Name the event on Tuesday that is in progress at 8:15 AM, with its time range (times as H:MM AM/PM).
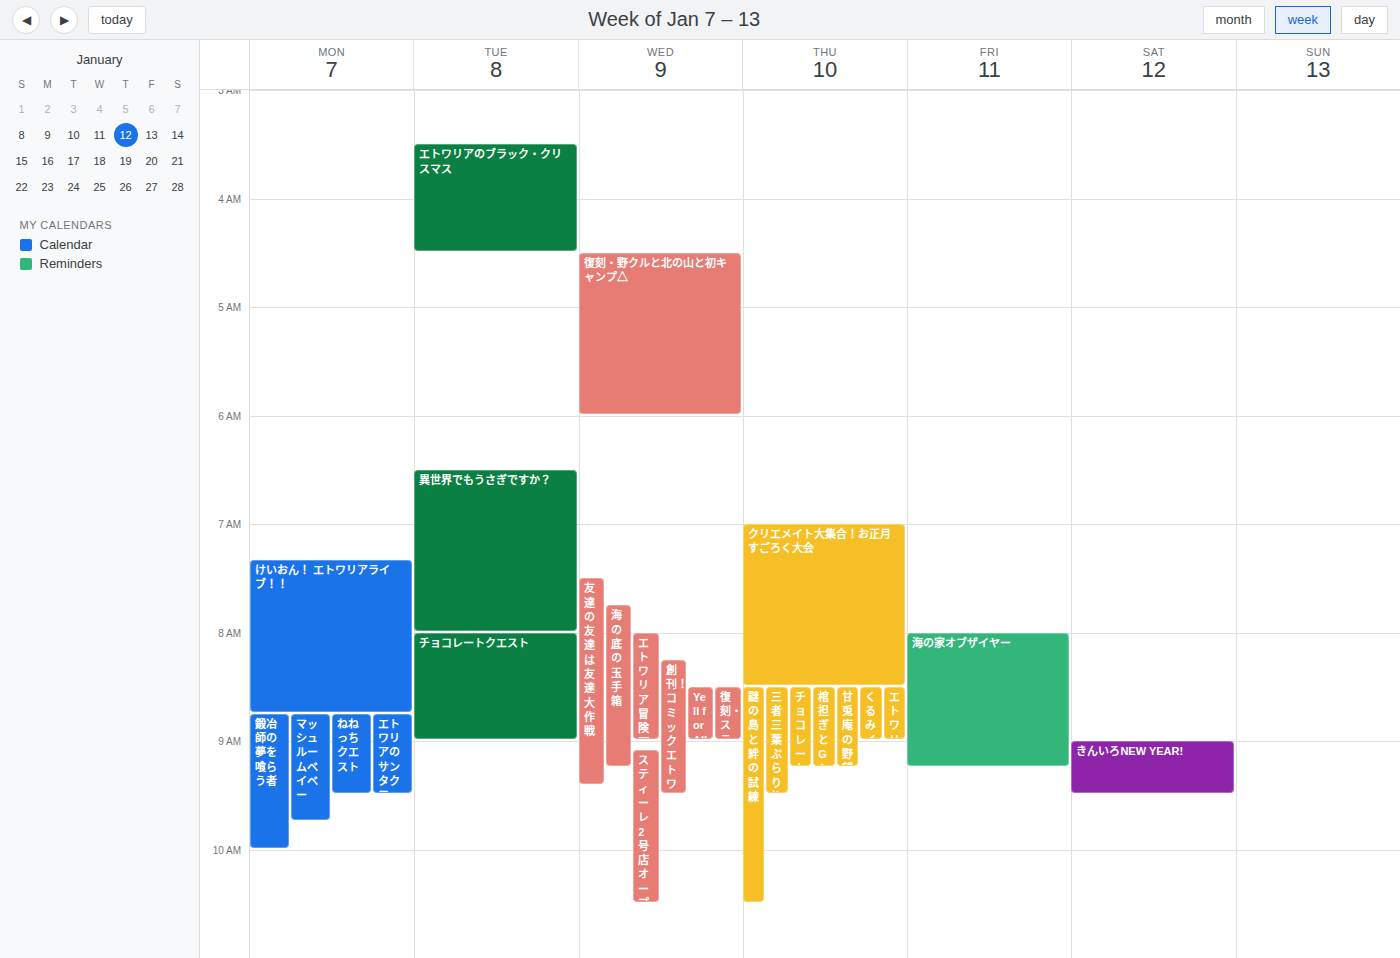
"チョコレートクエスト", 8:00 AM to 9:00 AM